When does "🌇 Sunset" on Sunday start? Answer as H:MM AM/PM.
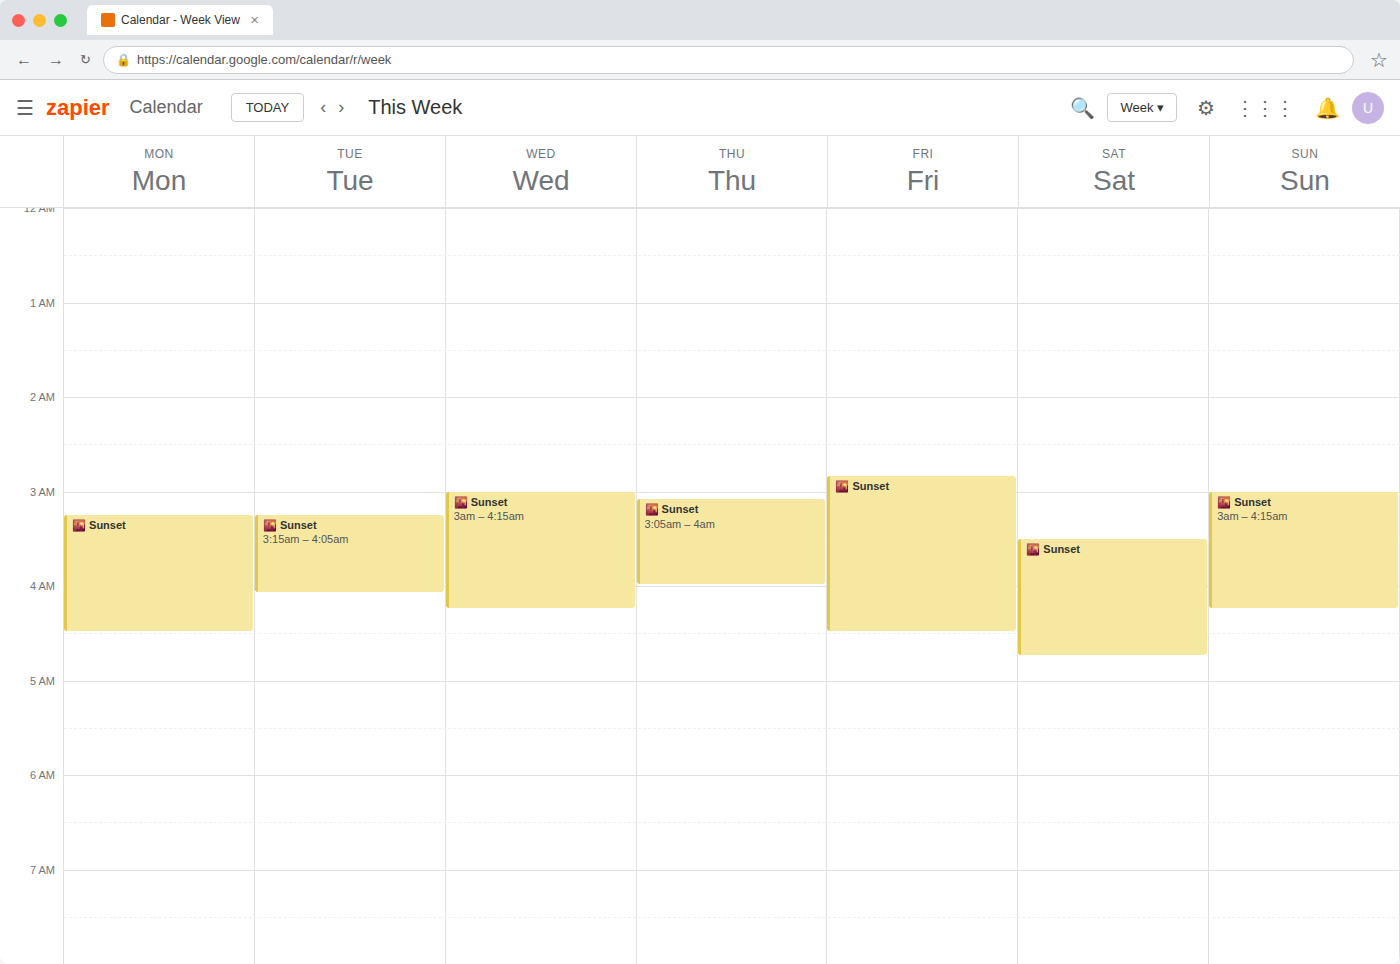
3:00 AM